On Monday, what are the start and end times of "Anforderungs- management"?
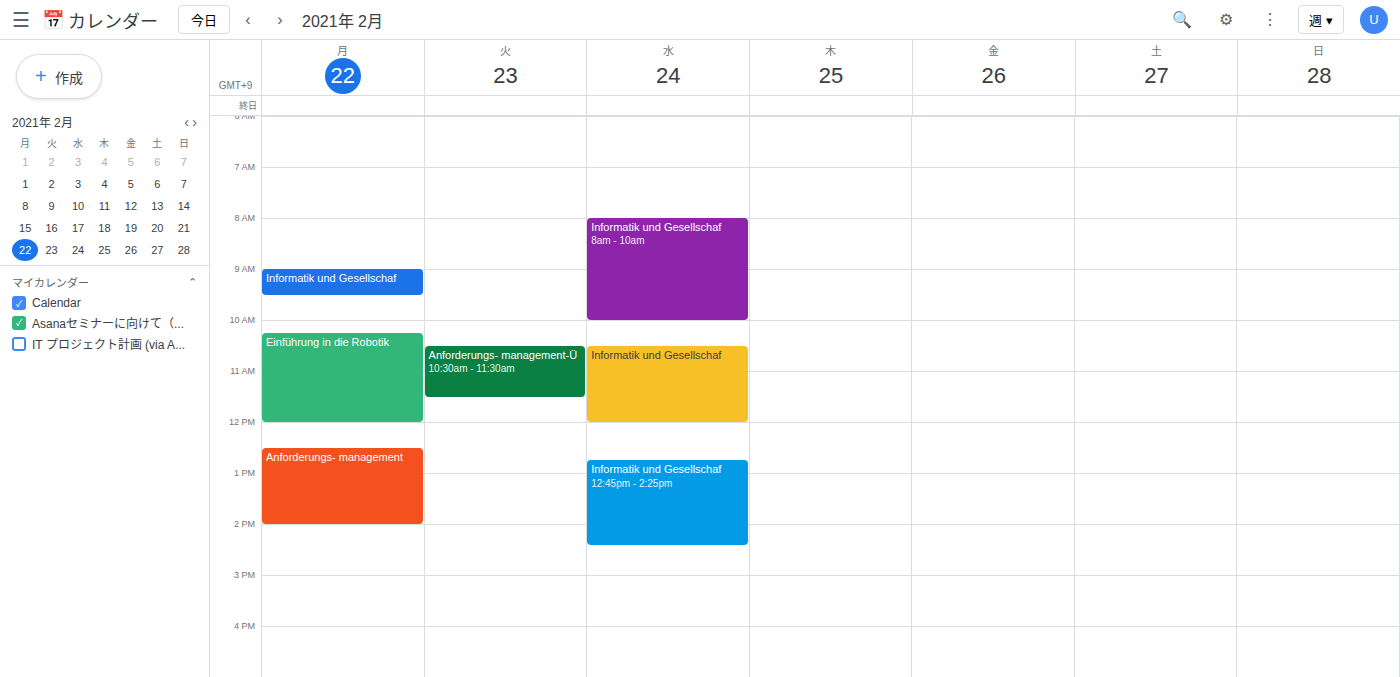
12:30 to 14:00